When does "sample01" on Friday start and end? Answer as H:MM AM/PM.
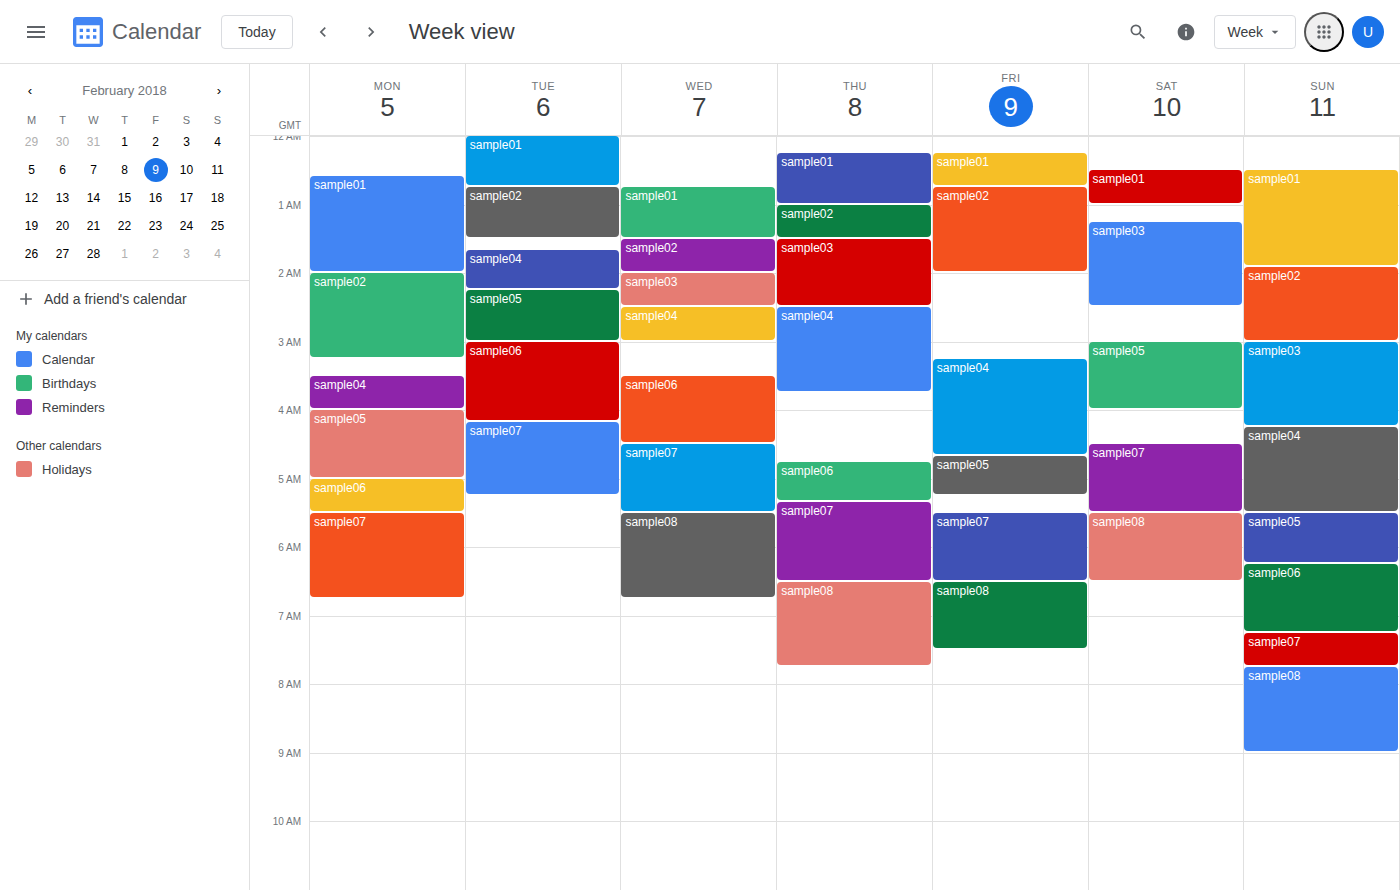
12:15 AM to 12:45 AM